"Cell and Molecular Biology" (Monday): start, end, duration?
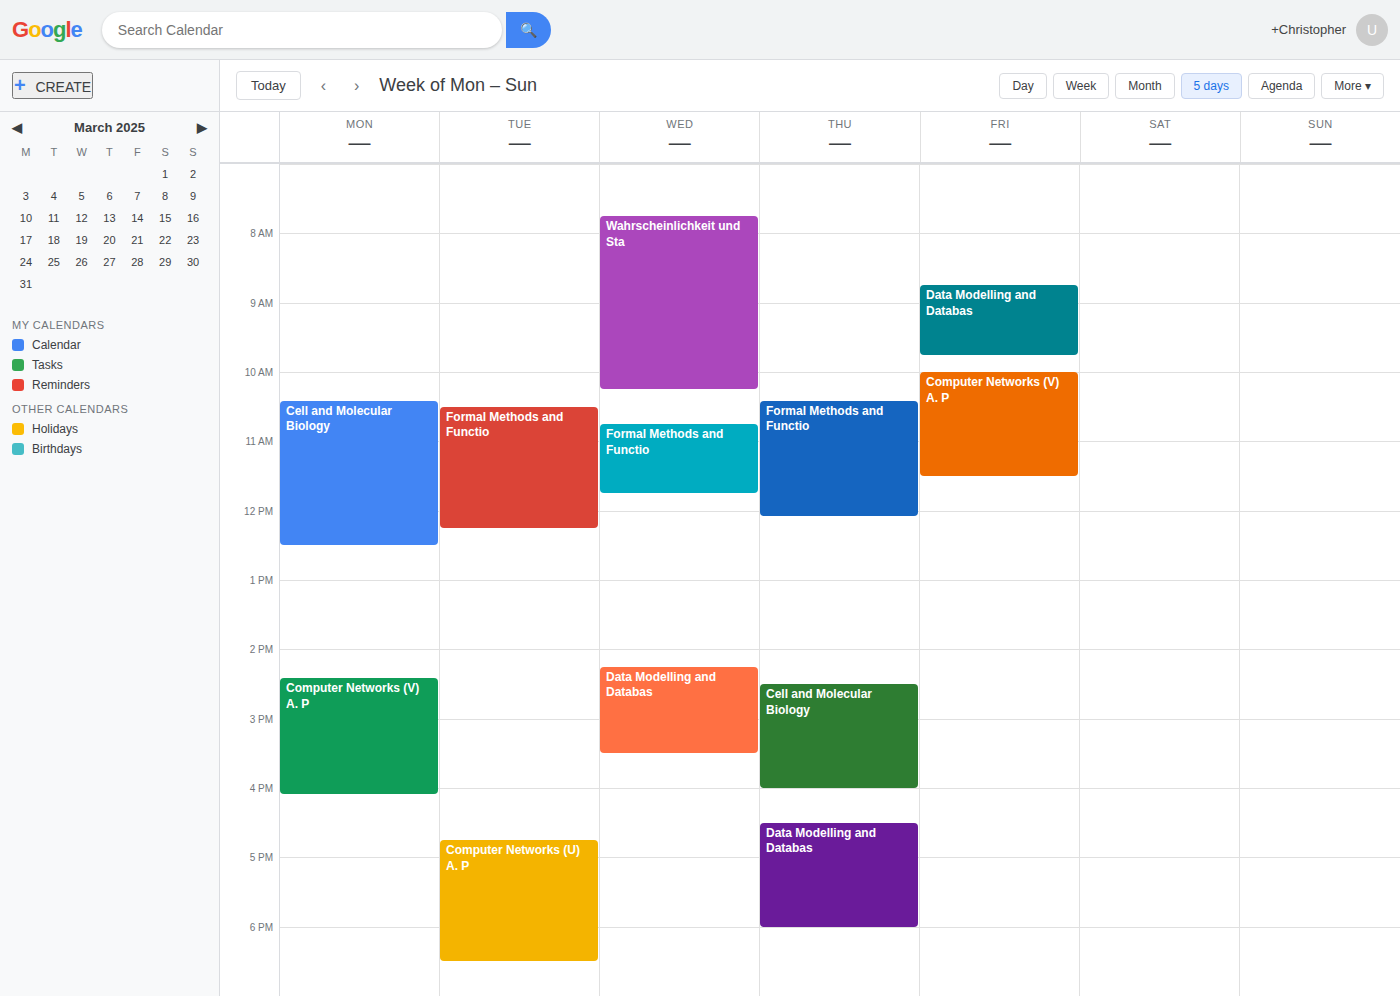
10:25 AM to 12:30 PM, 2 hours 5 minutes